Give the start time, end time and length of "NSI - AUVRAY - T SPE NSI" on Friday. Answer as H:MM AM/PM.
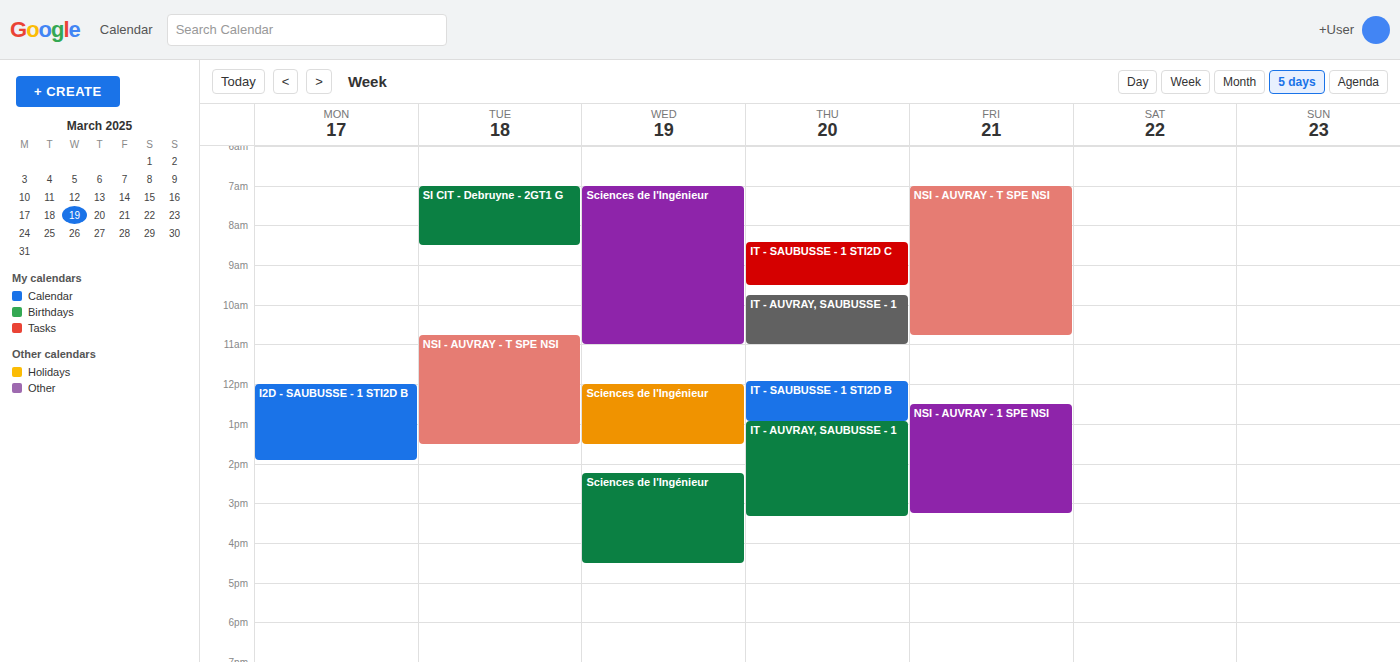
7:00 AM to 10:45 AM, 3 hours 45 minutes